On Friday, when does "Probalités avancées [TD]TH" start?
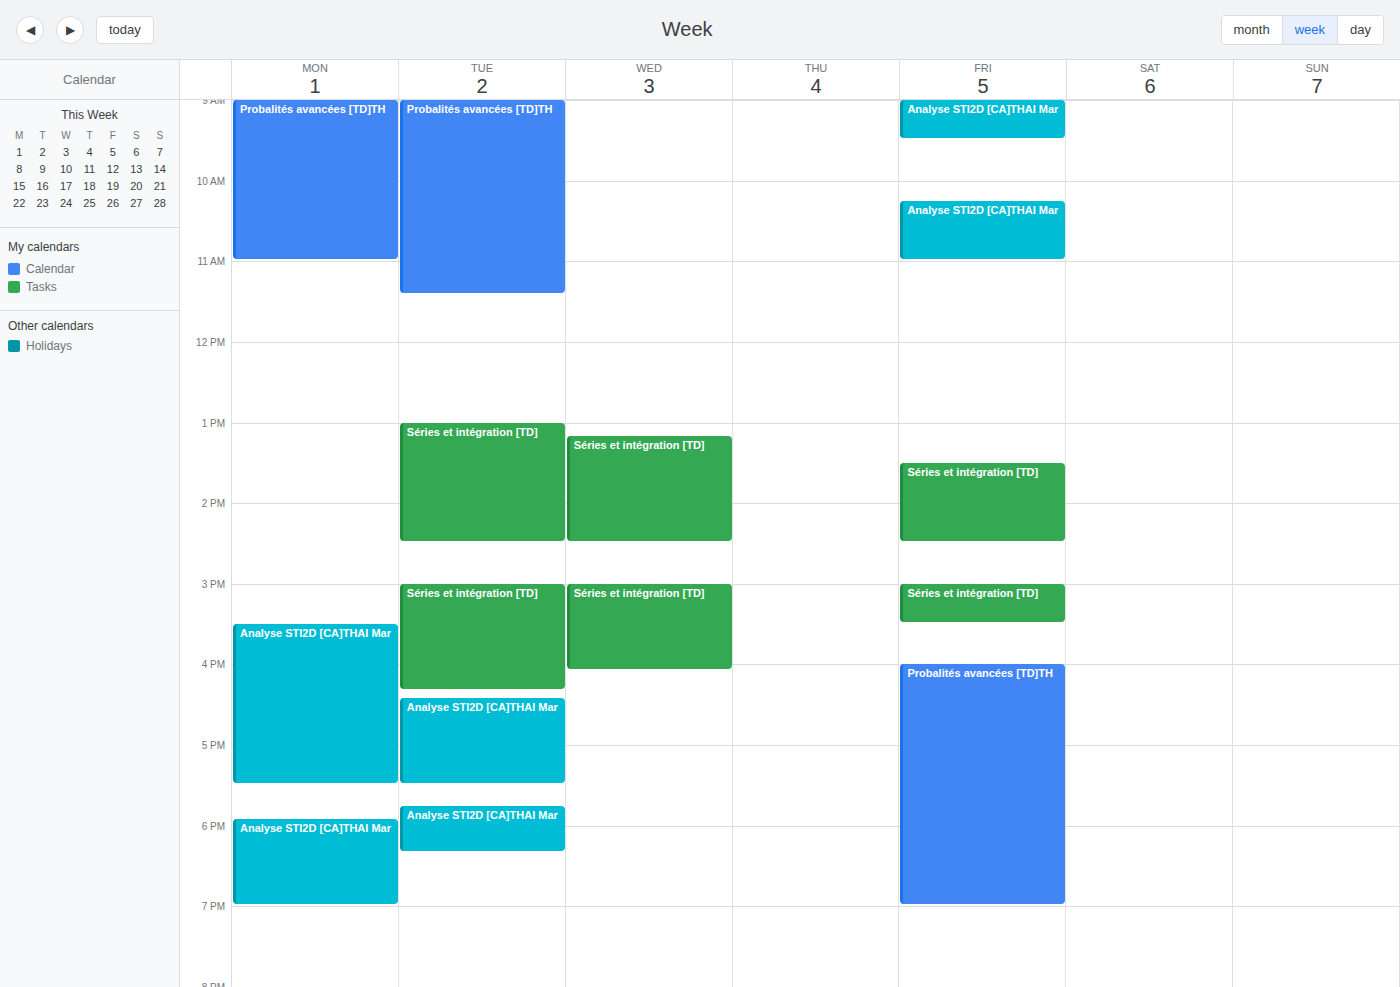
4:00 PM